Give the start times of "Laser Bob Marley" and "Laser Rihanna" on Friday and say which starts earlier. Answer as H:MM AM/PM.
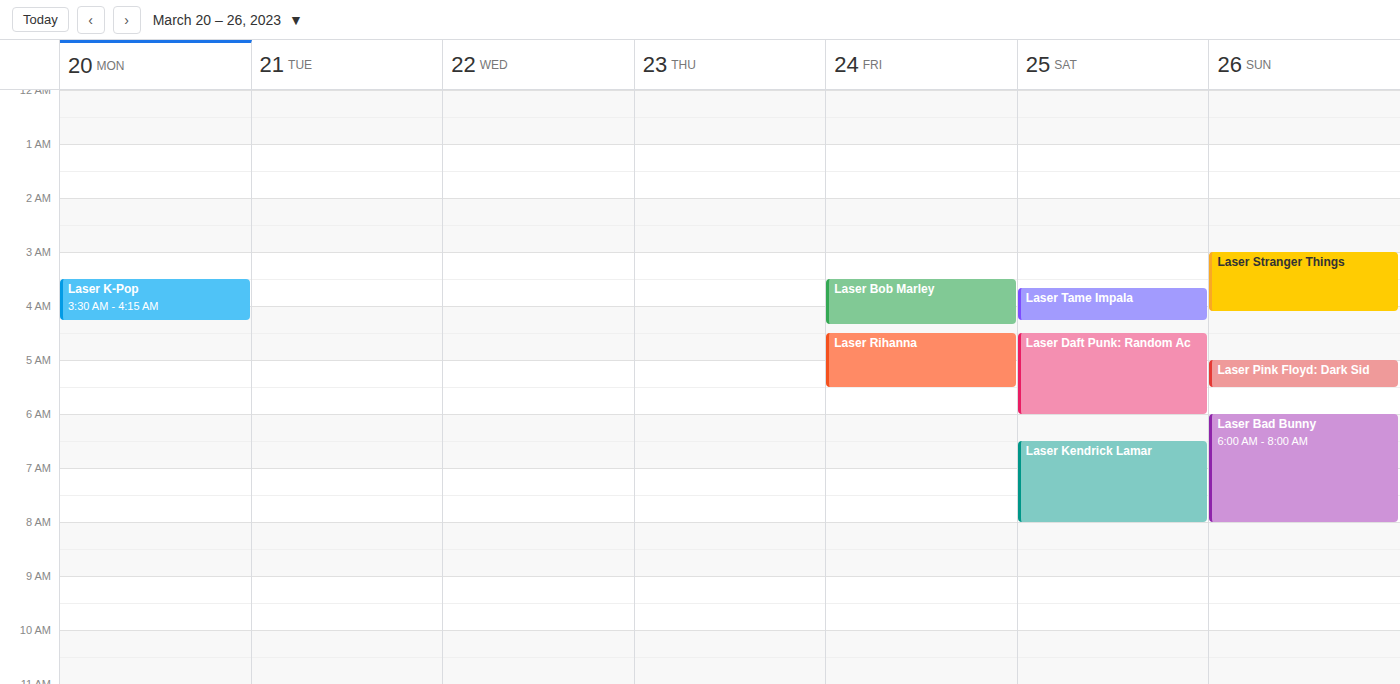
"Laser Bob Marley" 3:30 AM; "Laser Rihanna" 4:30 AM.